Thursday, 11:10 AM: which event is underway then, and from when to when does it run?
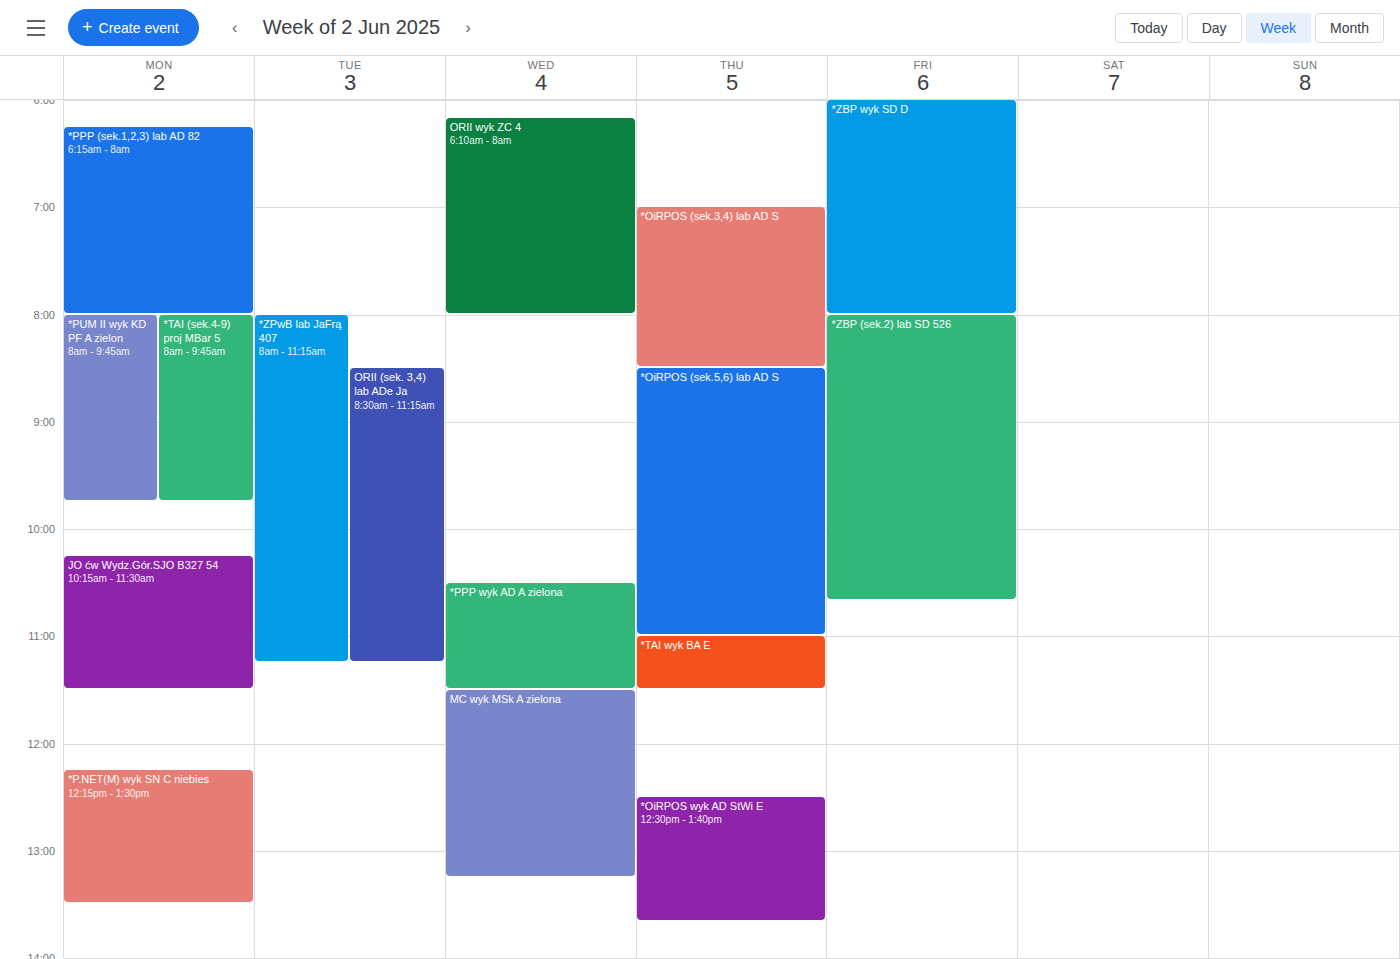
"*TAI wyk BA E", 11:00 AM to 11:30 AM